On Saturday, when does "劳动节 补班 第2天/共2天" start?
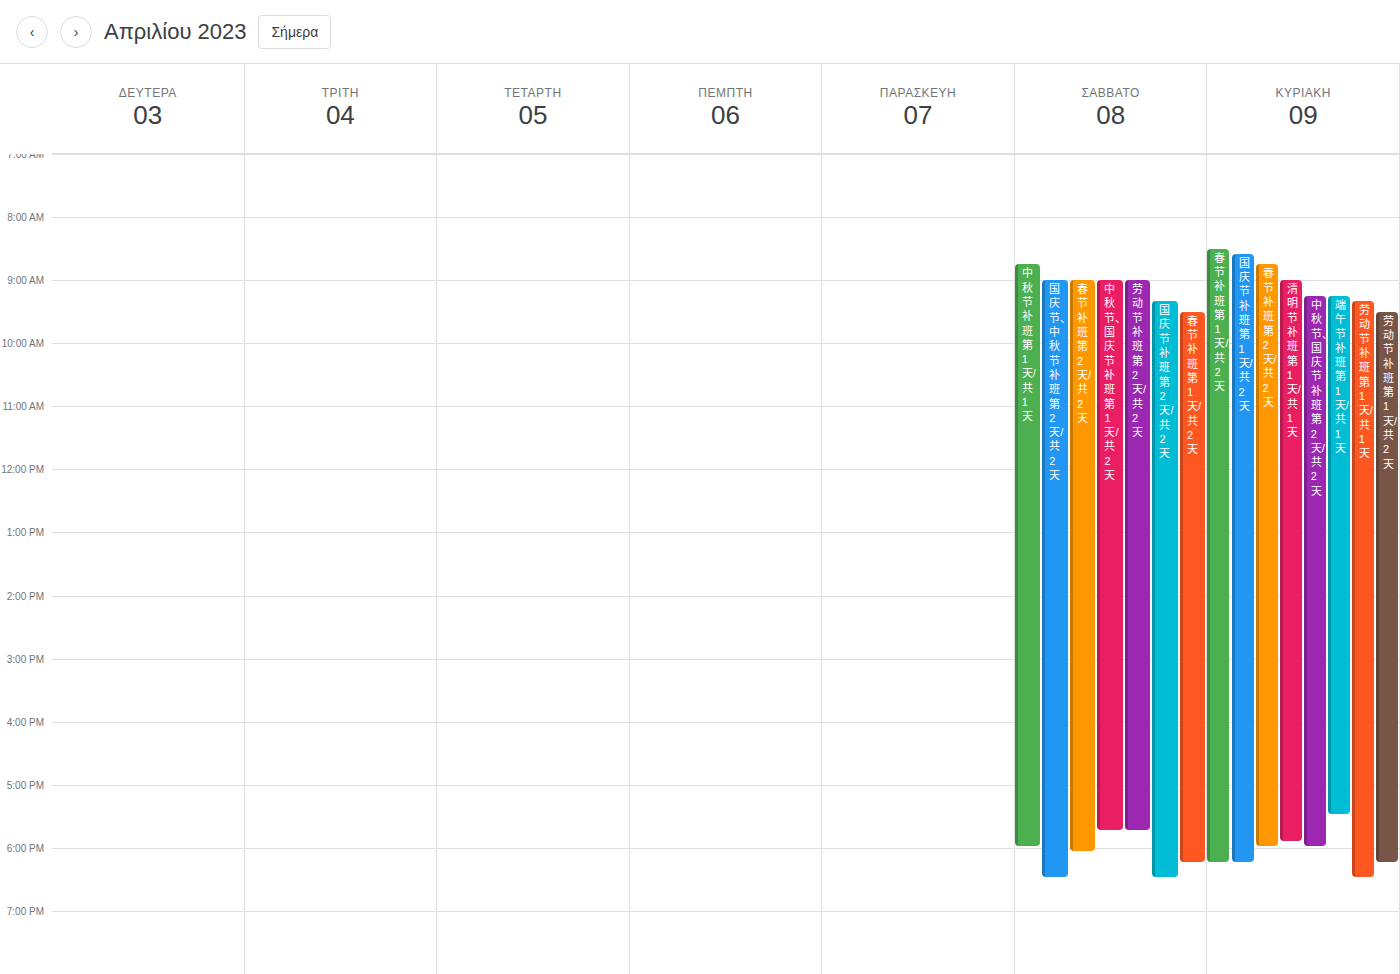
9:00 AM